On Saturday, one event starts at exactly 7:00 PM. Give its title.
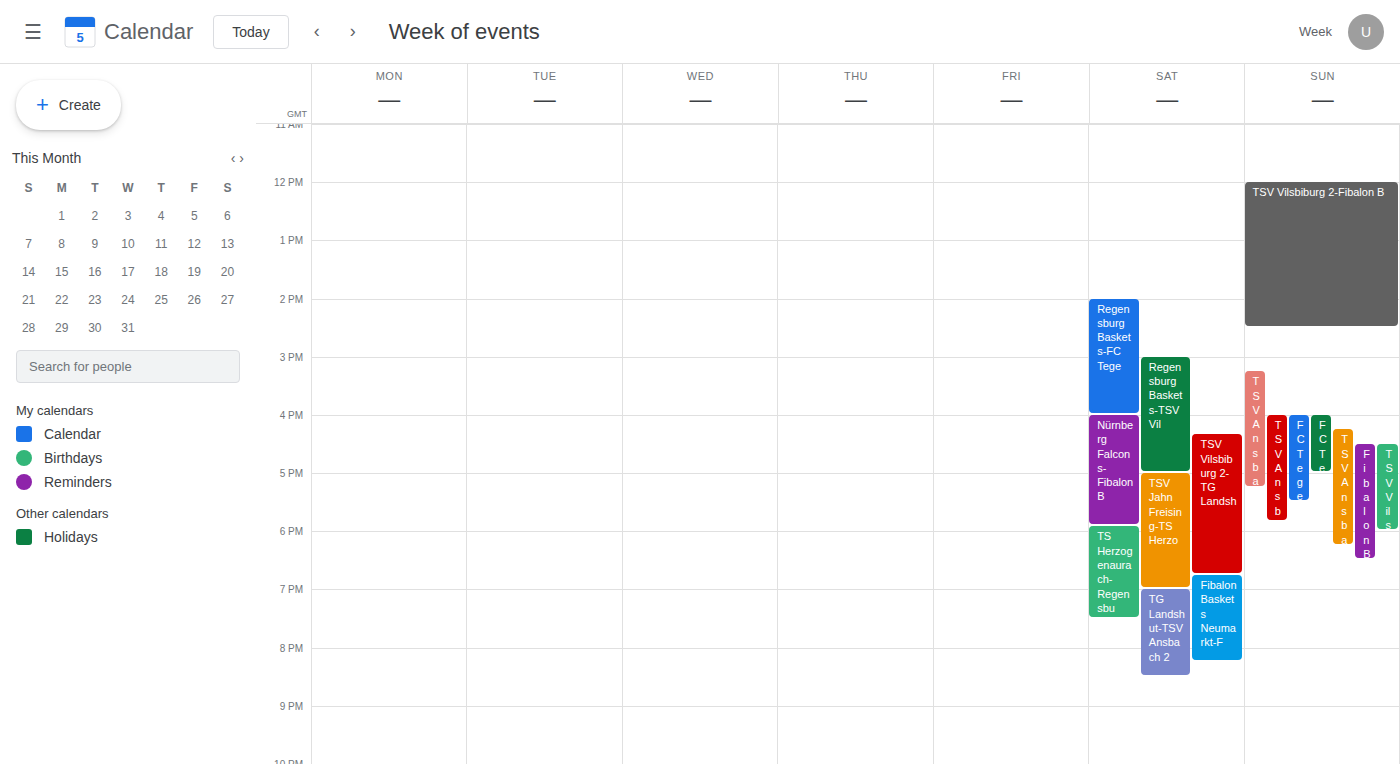
"TG Landshut-TSV Ansbach 2"